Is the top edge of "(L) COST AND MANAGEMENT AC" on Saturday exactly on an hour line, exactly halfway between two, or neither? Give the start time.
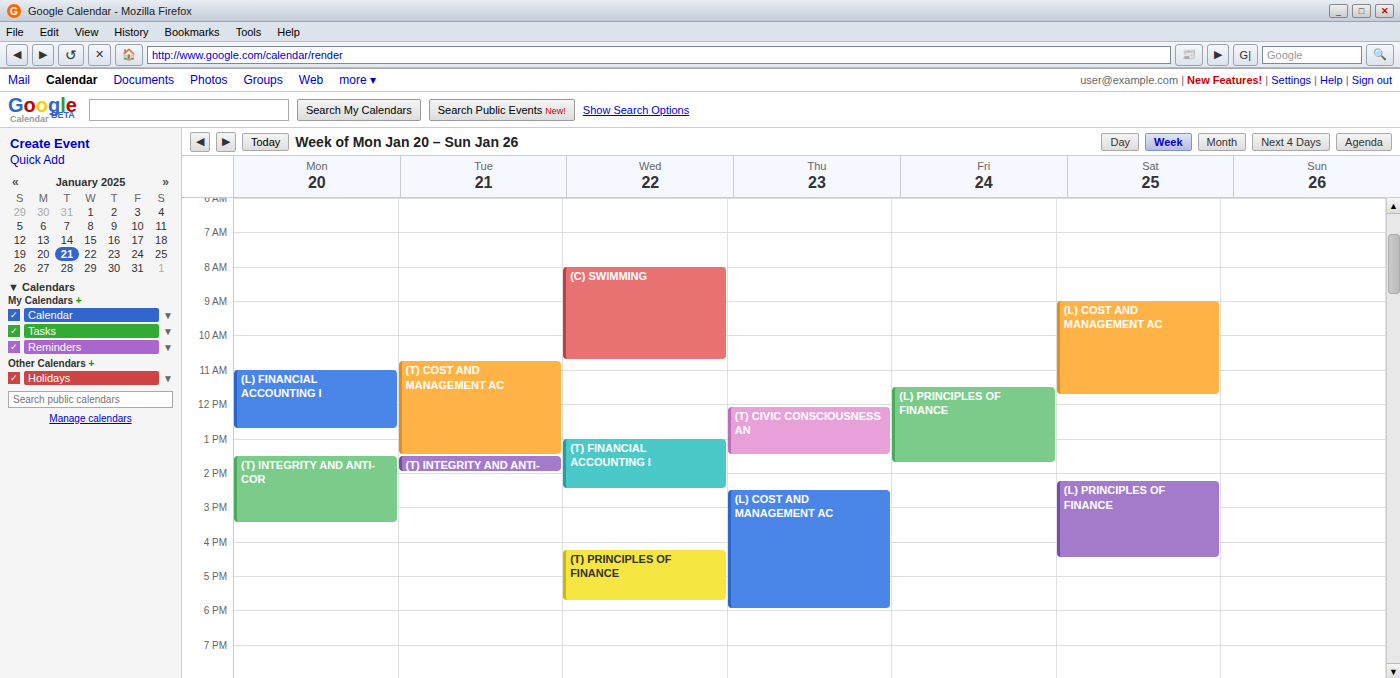
9:00 AM -- exactly on the 9 AM line.